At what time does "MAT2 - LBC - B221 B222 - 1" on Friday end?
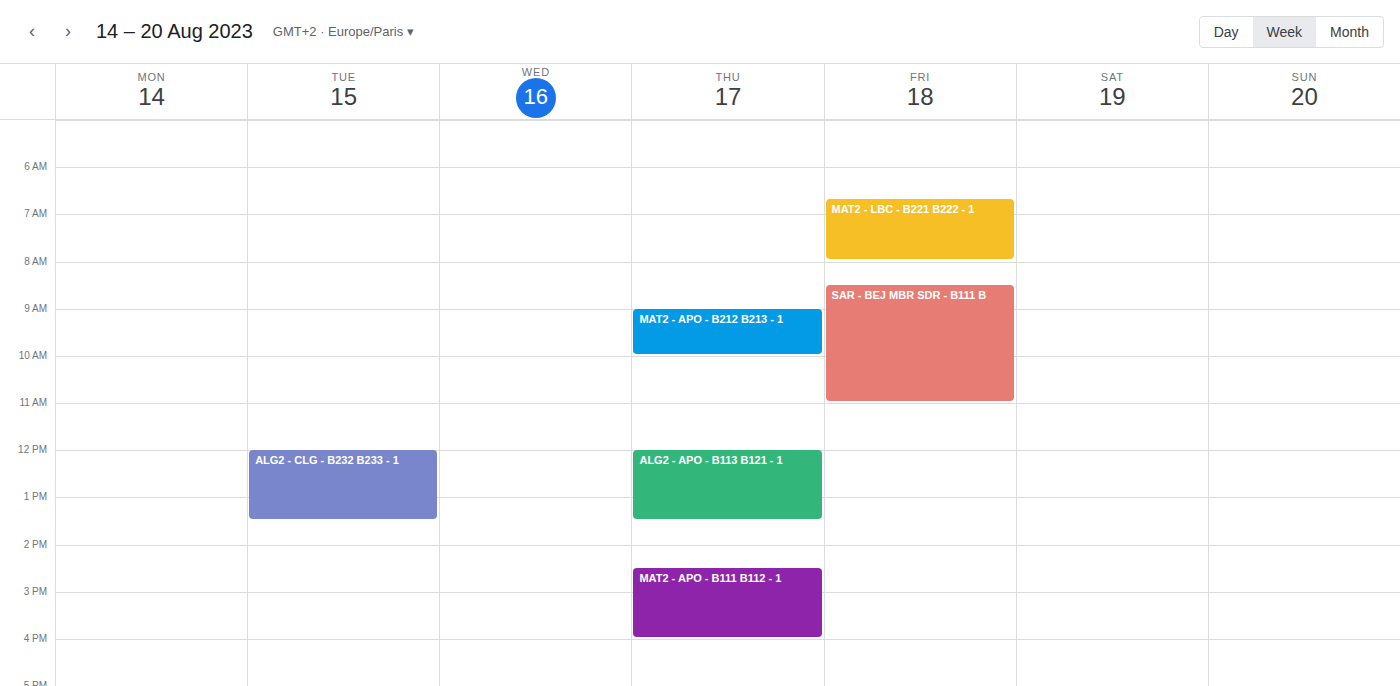
8:00 AM